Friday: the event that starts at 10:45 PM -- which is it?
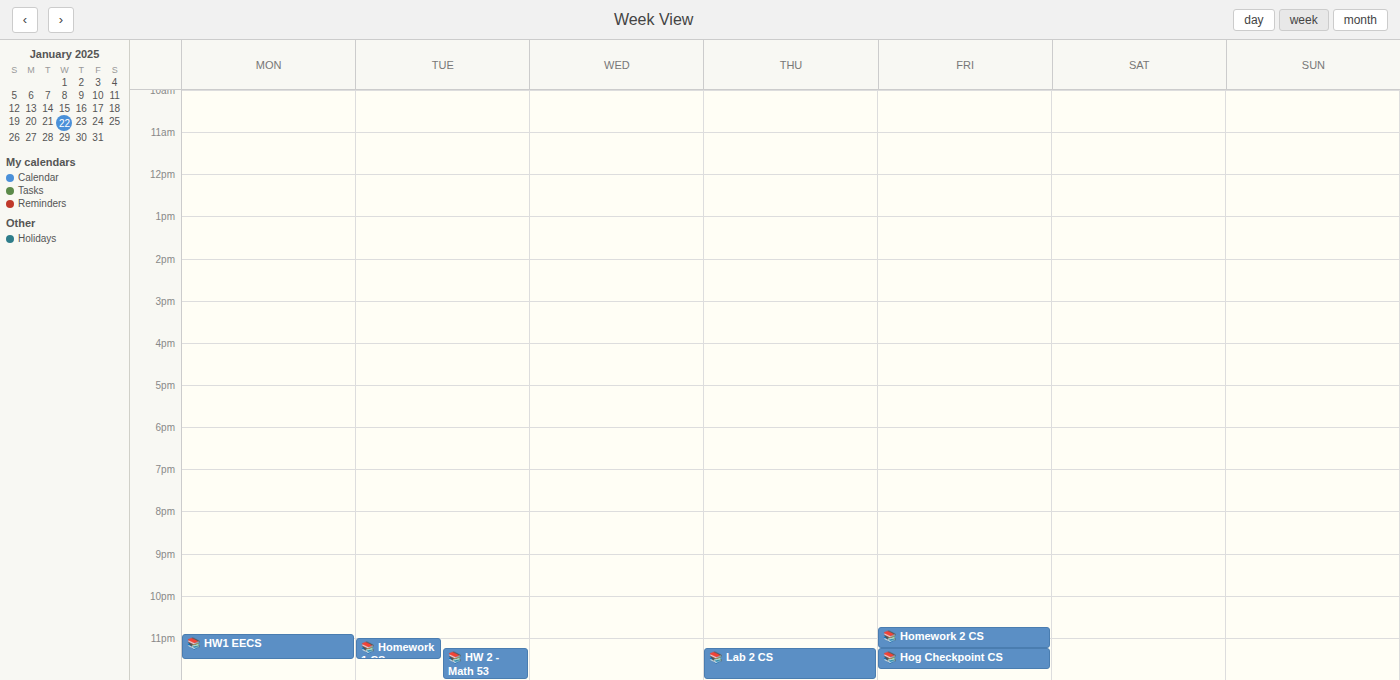
"📚 Homework 2 CS"